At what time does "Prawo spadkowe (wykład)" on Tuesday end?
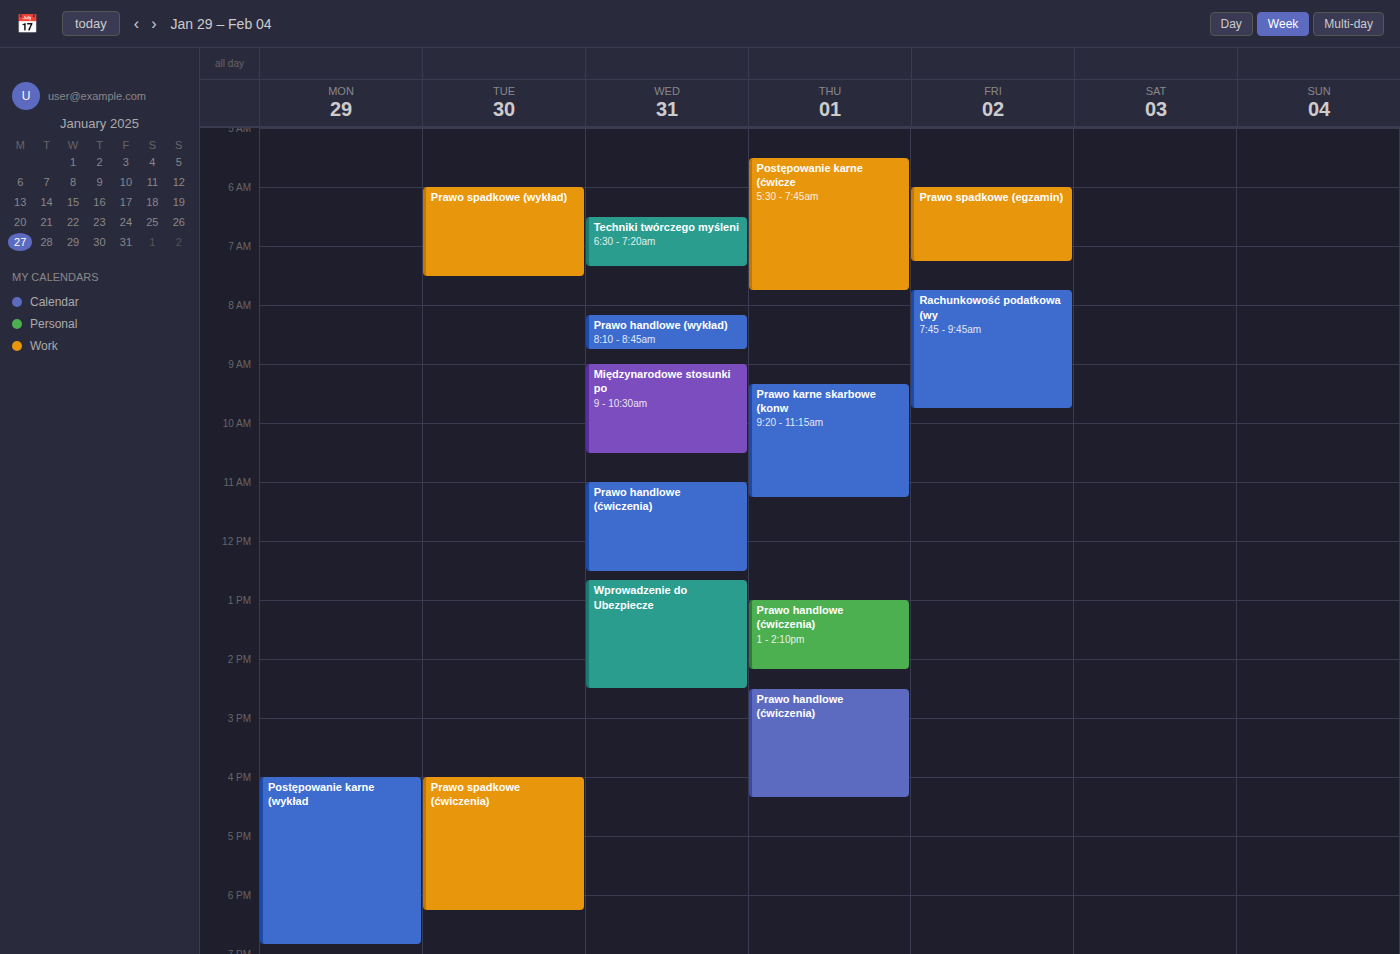
7:30 AM